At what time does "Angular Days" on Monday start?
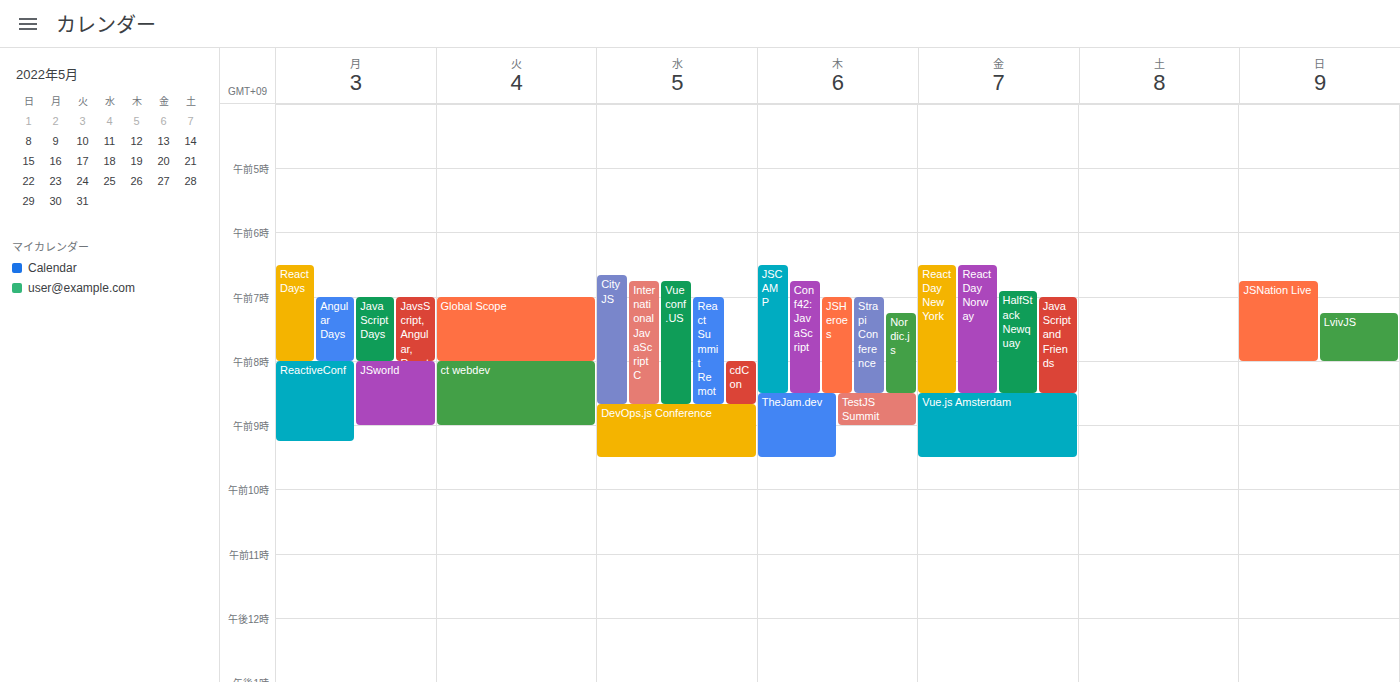
7:00 AM